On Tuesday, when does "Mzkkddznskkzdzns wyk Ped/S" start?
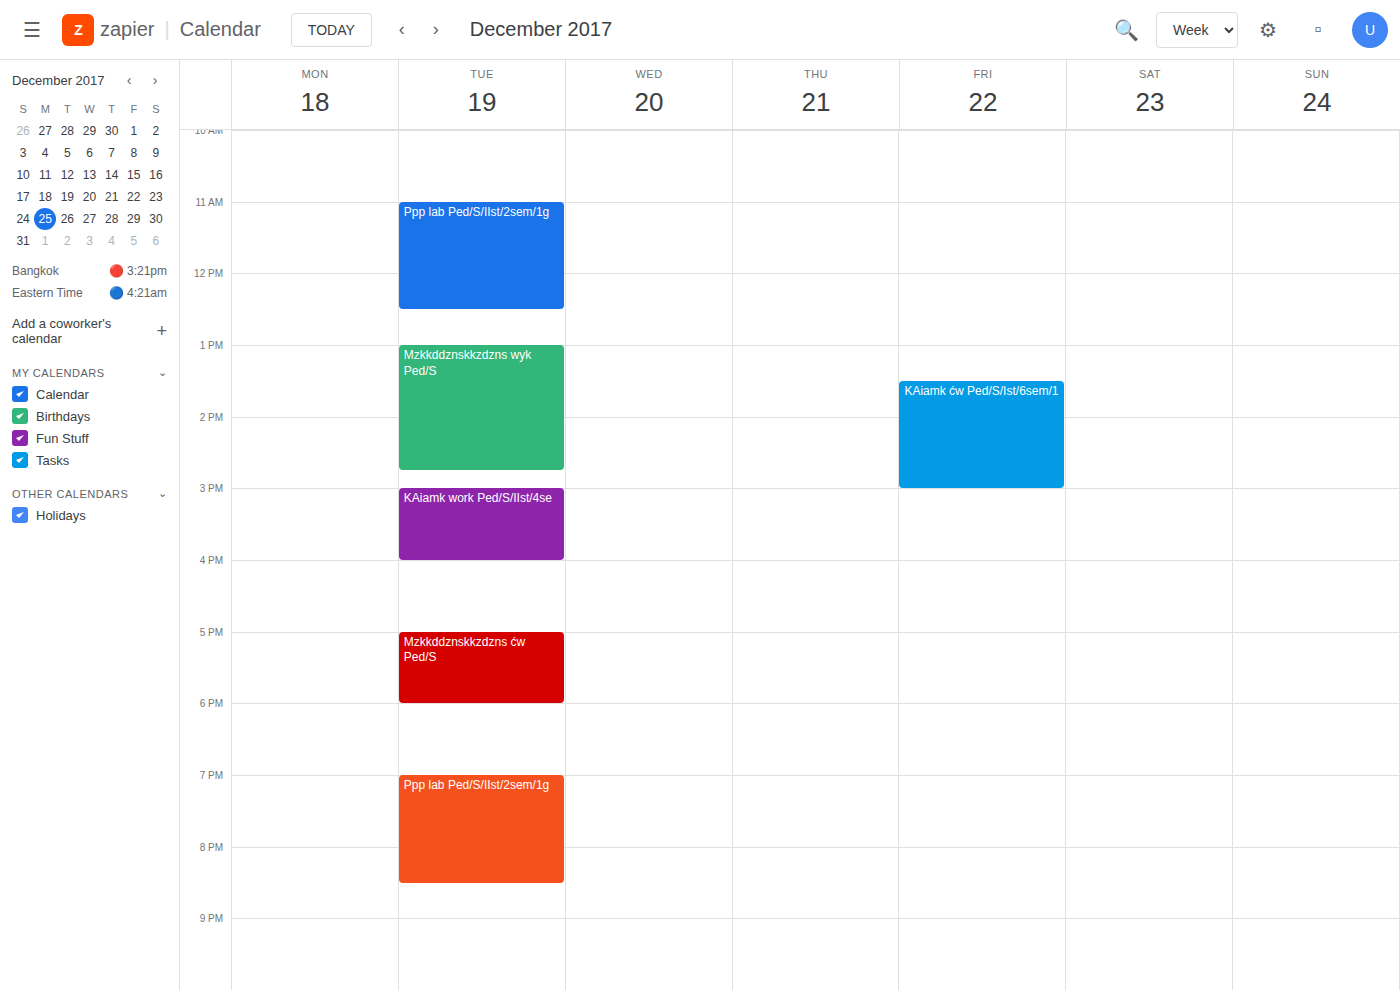
1:00 PM